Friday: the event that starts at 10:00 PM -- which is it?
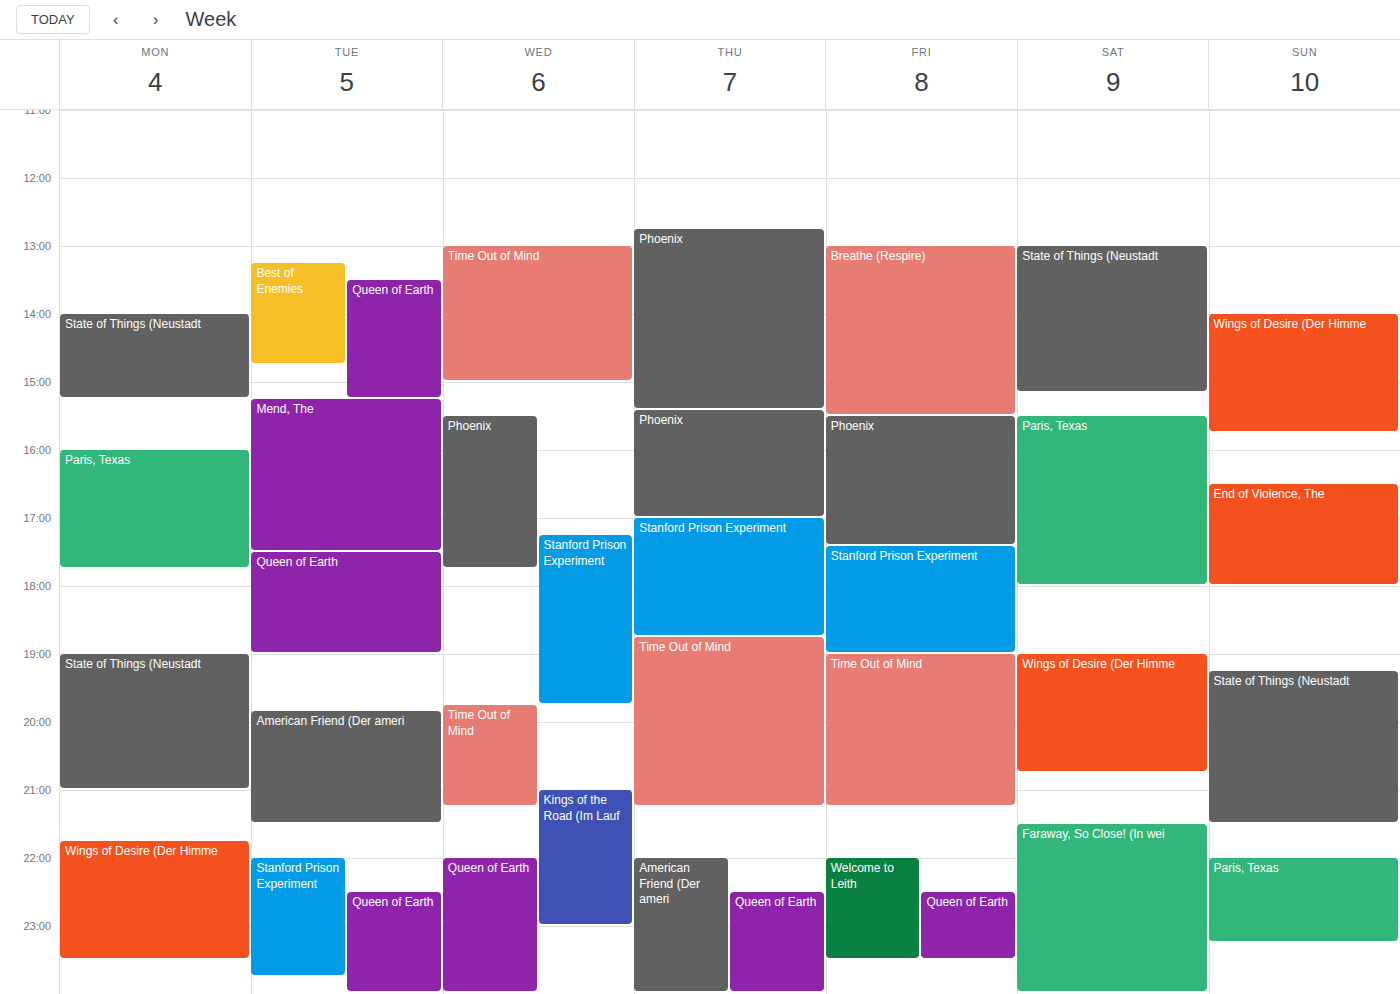
"Welcome to Leith"